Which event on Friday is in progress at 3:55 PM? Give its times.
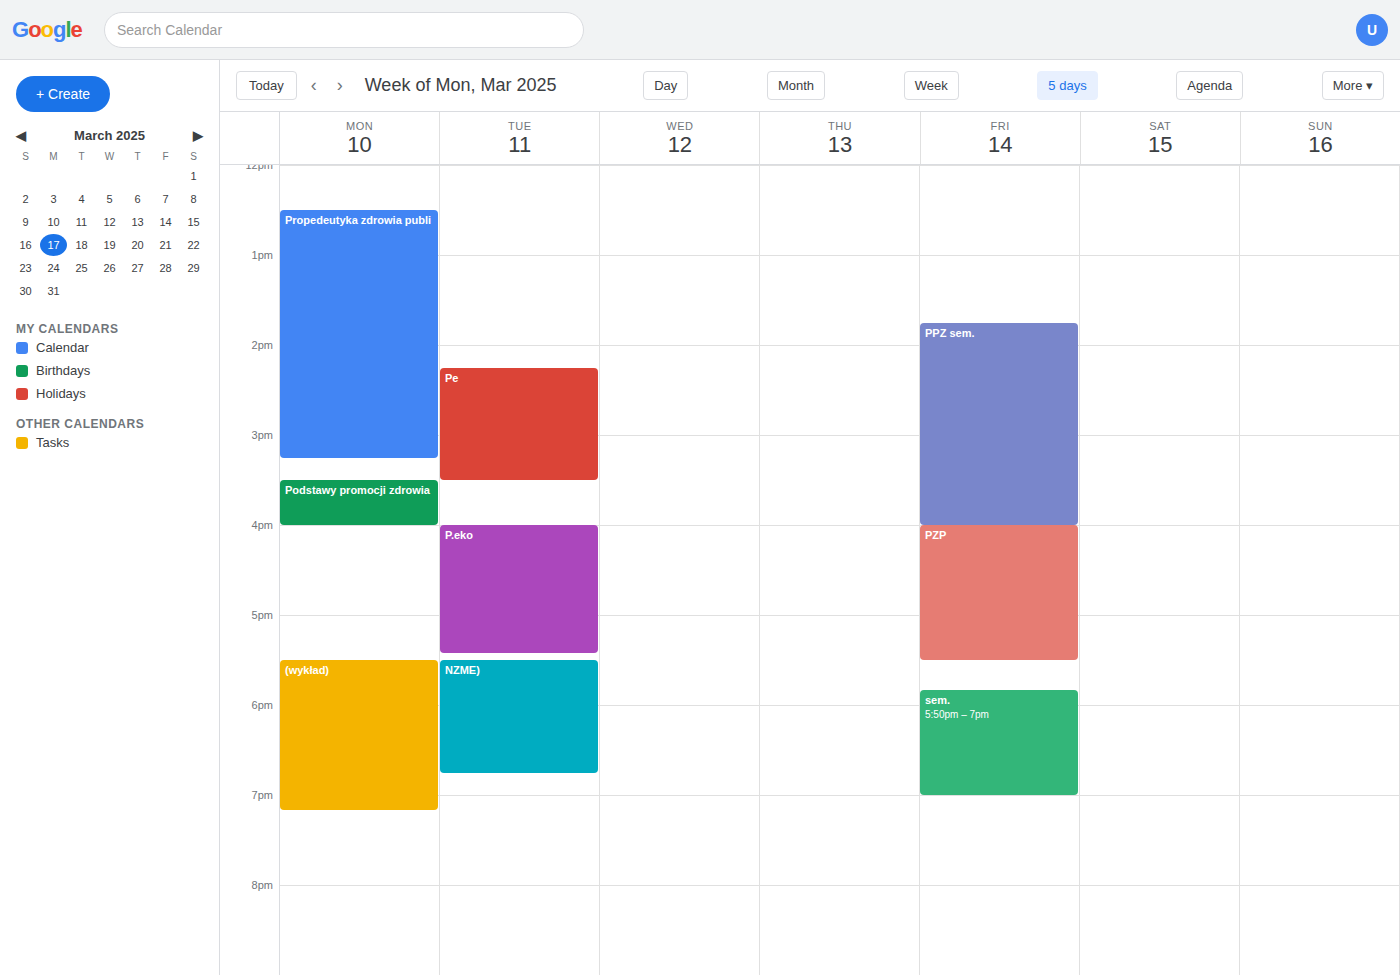
"PPZ sem.", 1:45 PM to 4:00 PM